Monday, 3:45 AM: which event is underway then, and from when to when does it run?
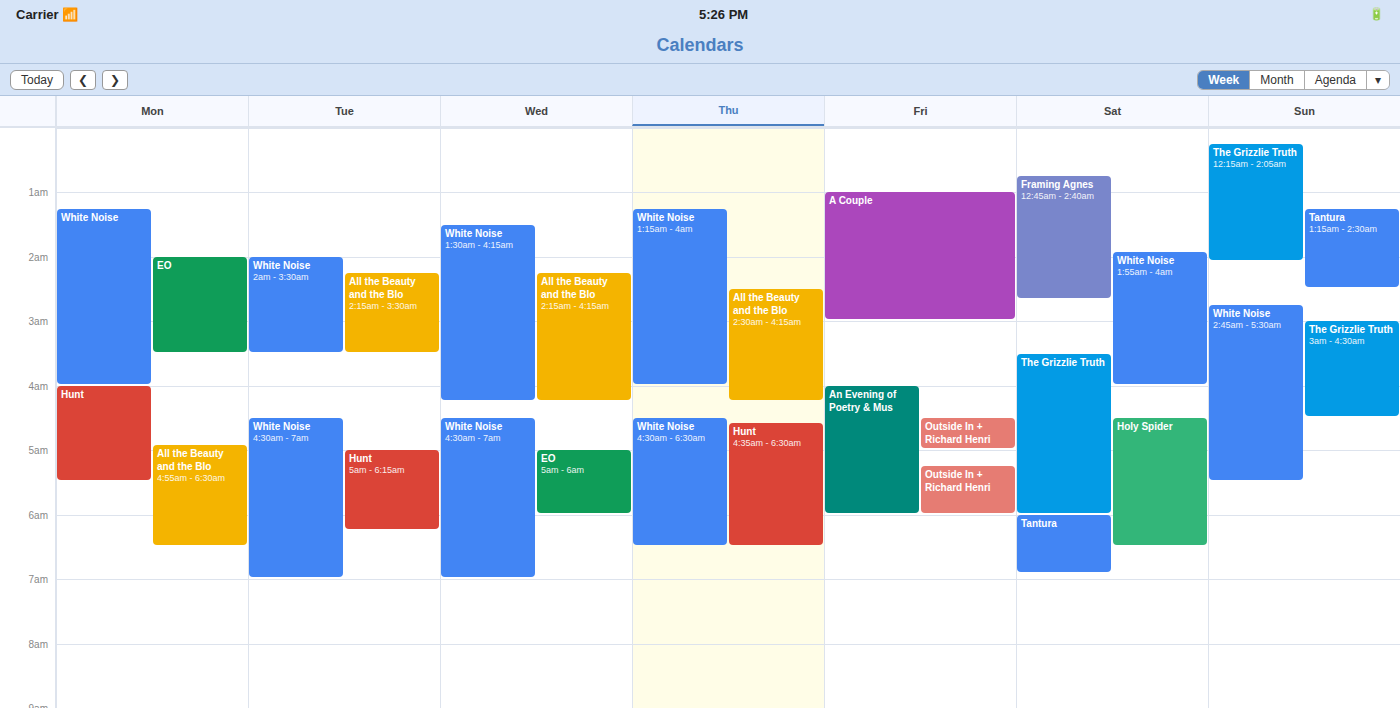
"White Noise", 1:15 AM to 4:00 AM